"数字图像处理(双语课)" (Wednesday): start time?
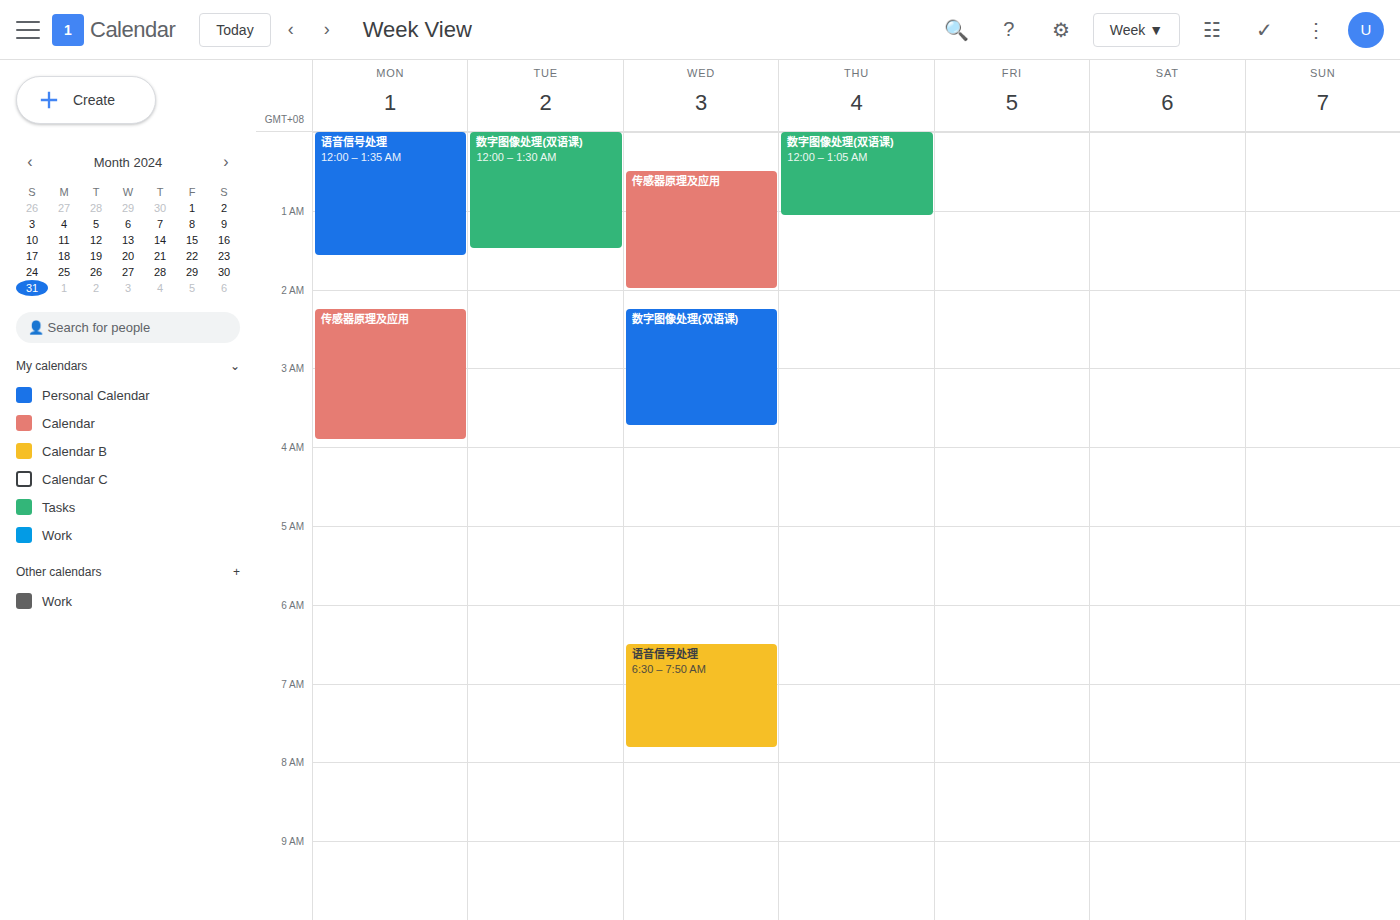
02:15